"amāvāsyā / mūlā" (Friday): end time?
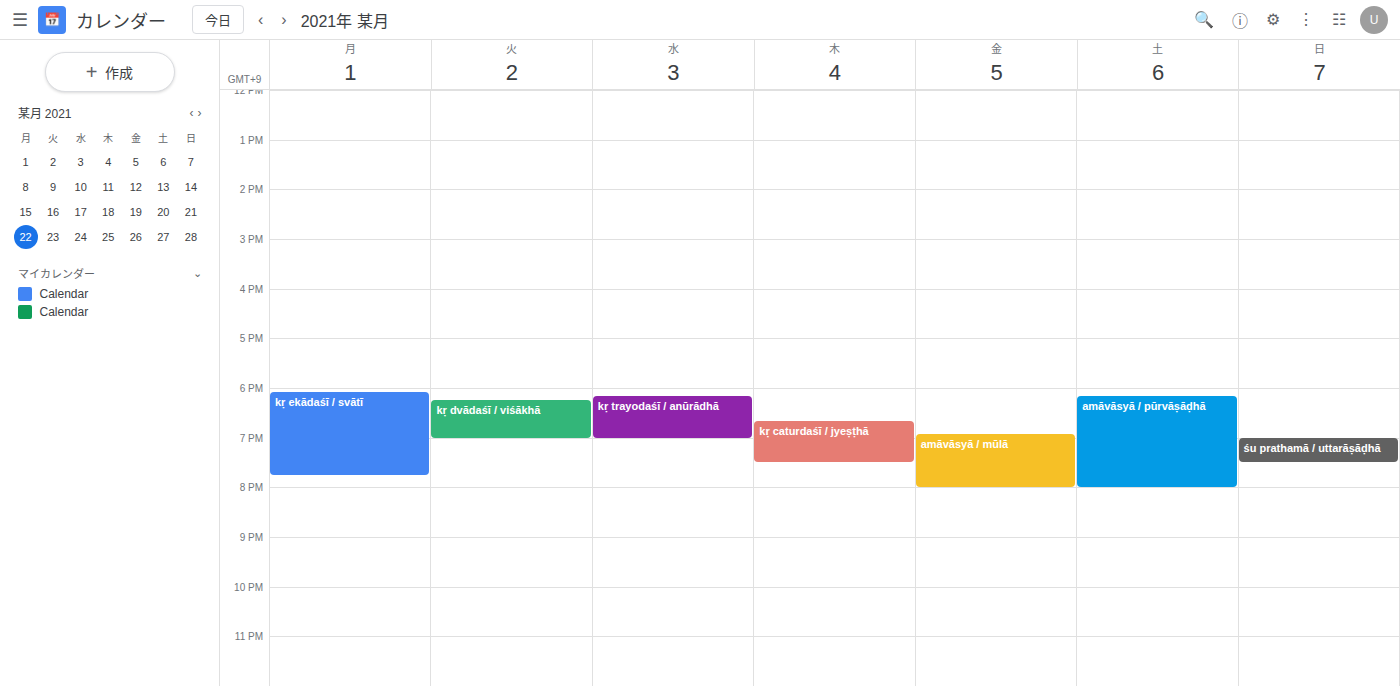
8:00 PM